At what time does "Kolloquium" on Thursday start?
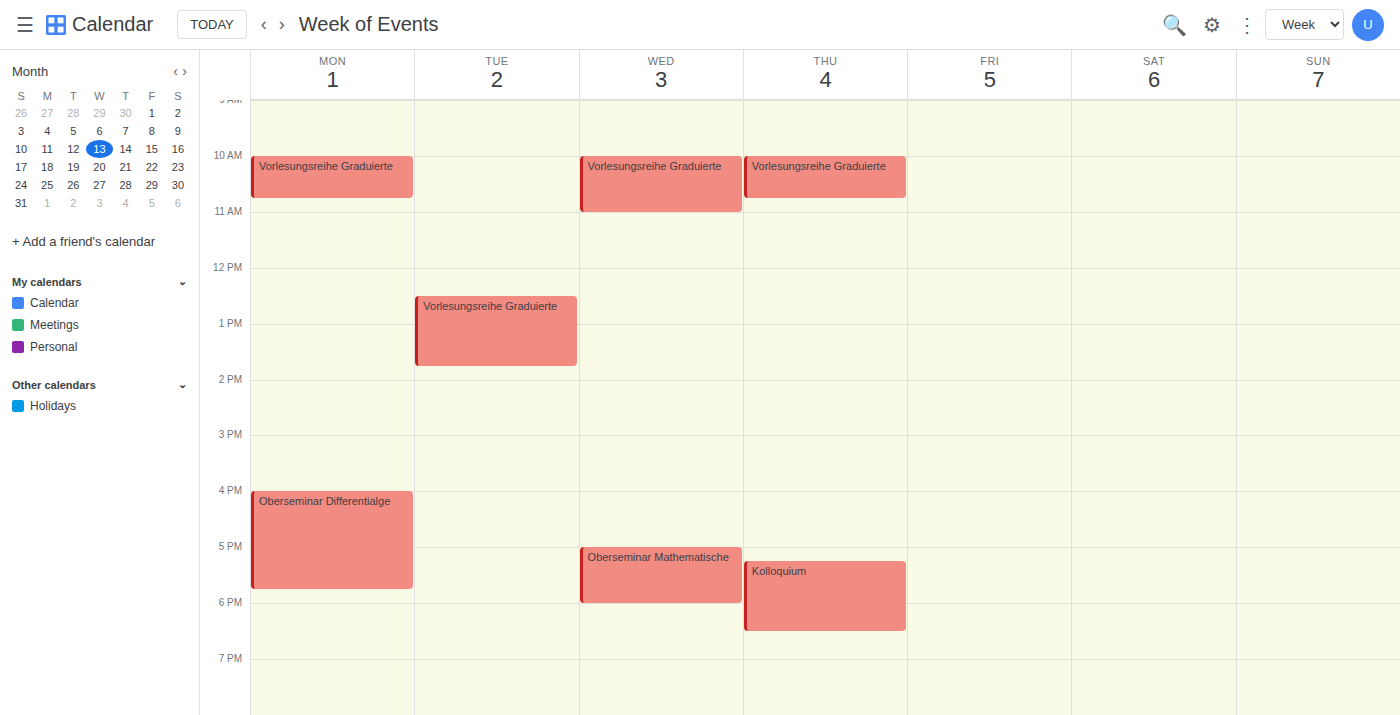
5:15 PM